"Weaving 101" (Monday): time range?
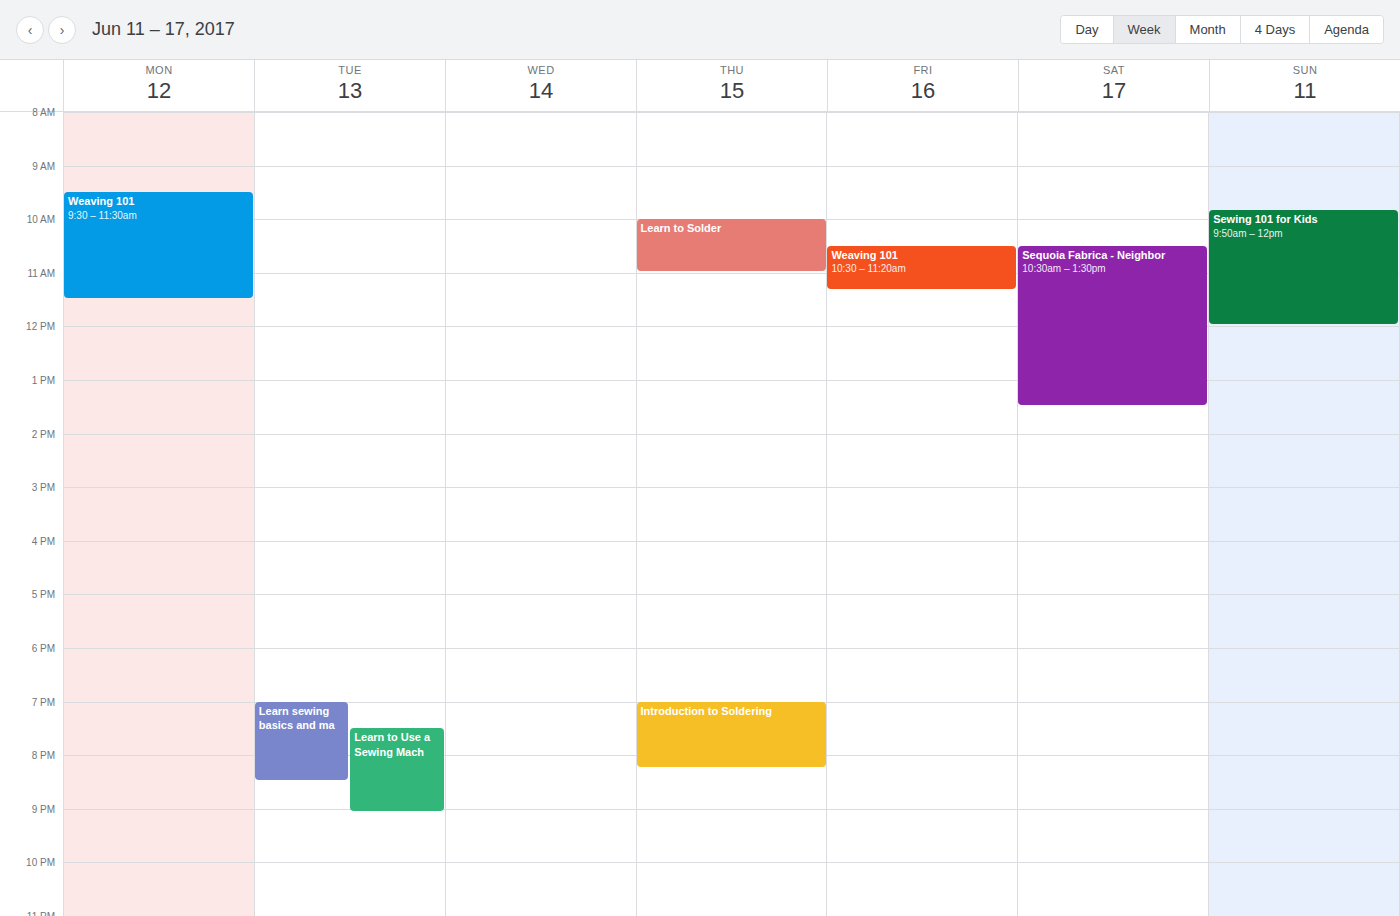
9:30 AM to 11:30 AM